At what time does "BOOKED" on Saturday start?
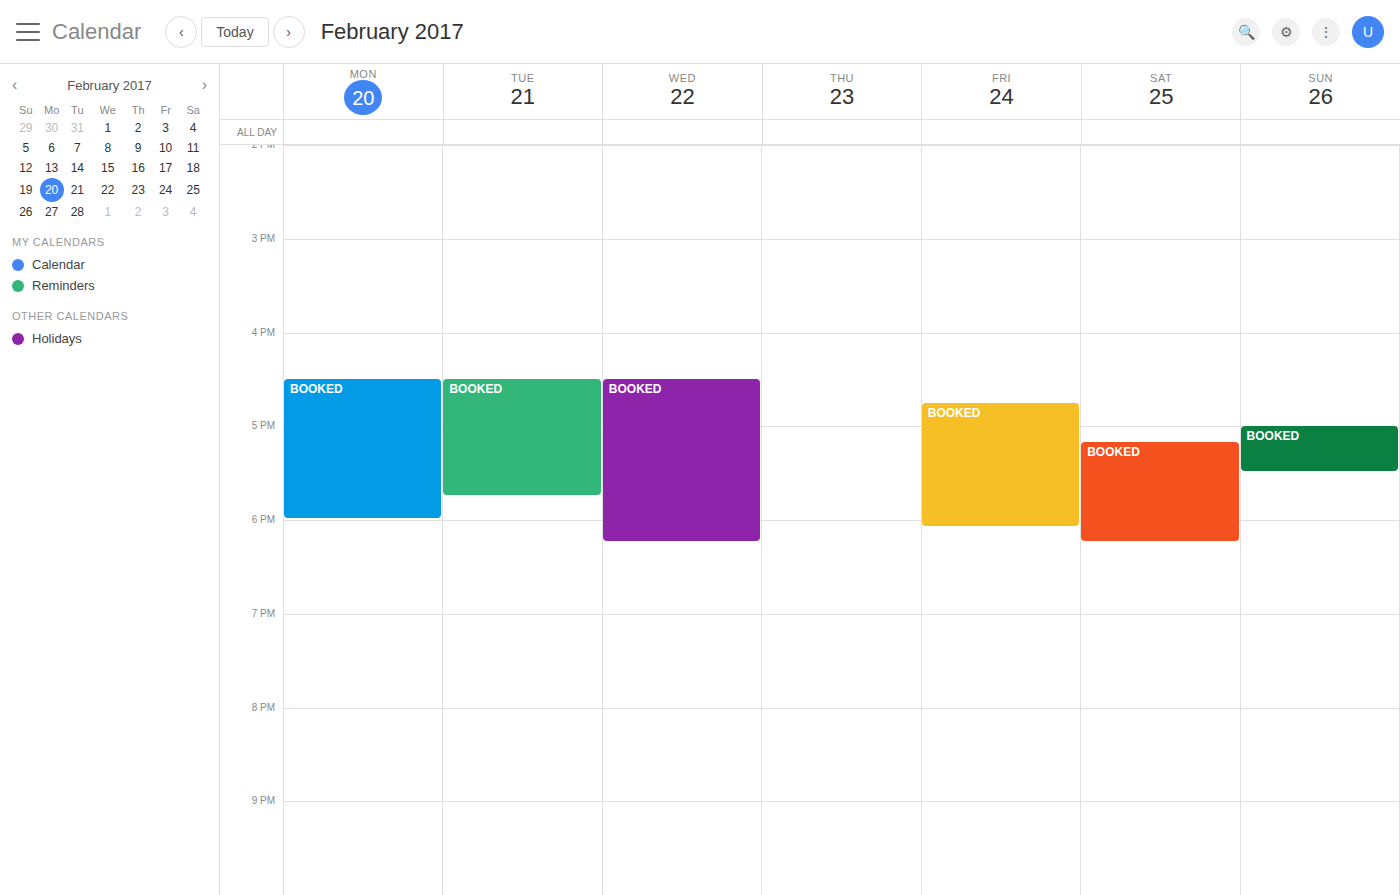
5:10 PM